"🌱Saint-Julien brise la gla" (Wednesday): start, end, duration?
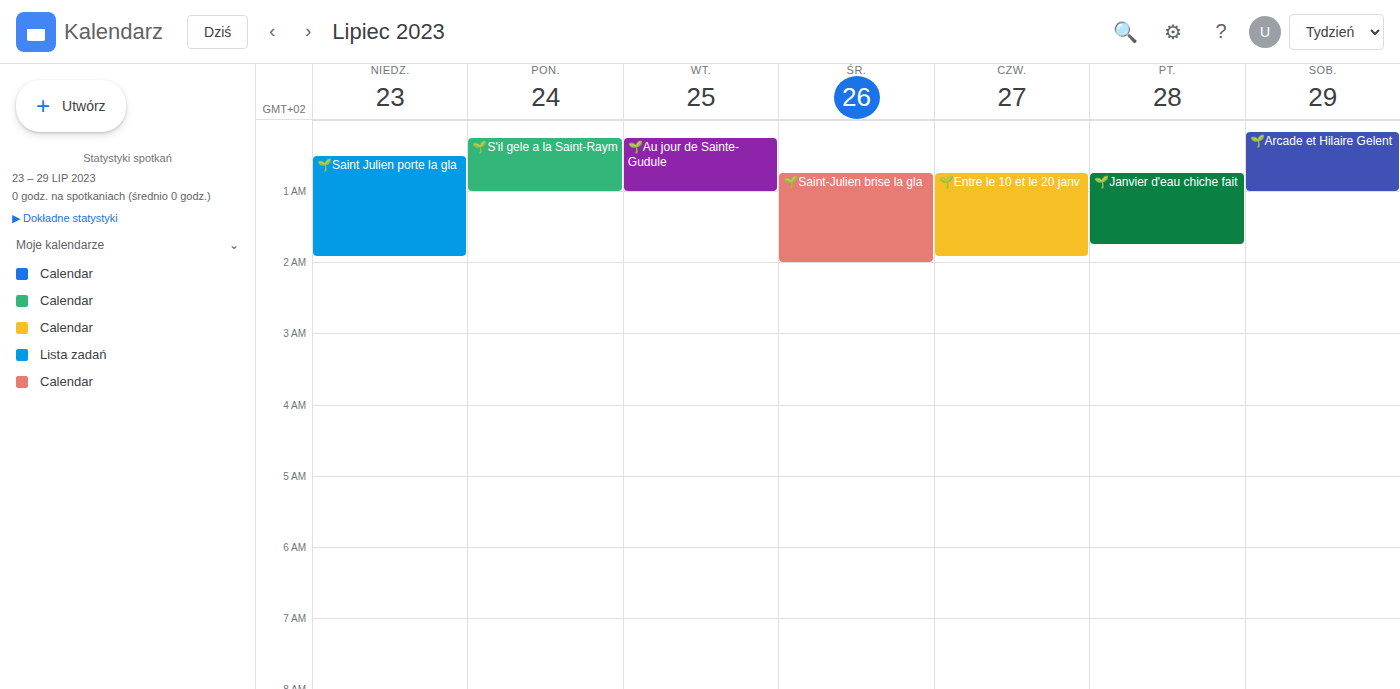
00:45 to 02:00, 1 hour 15 minutes